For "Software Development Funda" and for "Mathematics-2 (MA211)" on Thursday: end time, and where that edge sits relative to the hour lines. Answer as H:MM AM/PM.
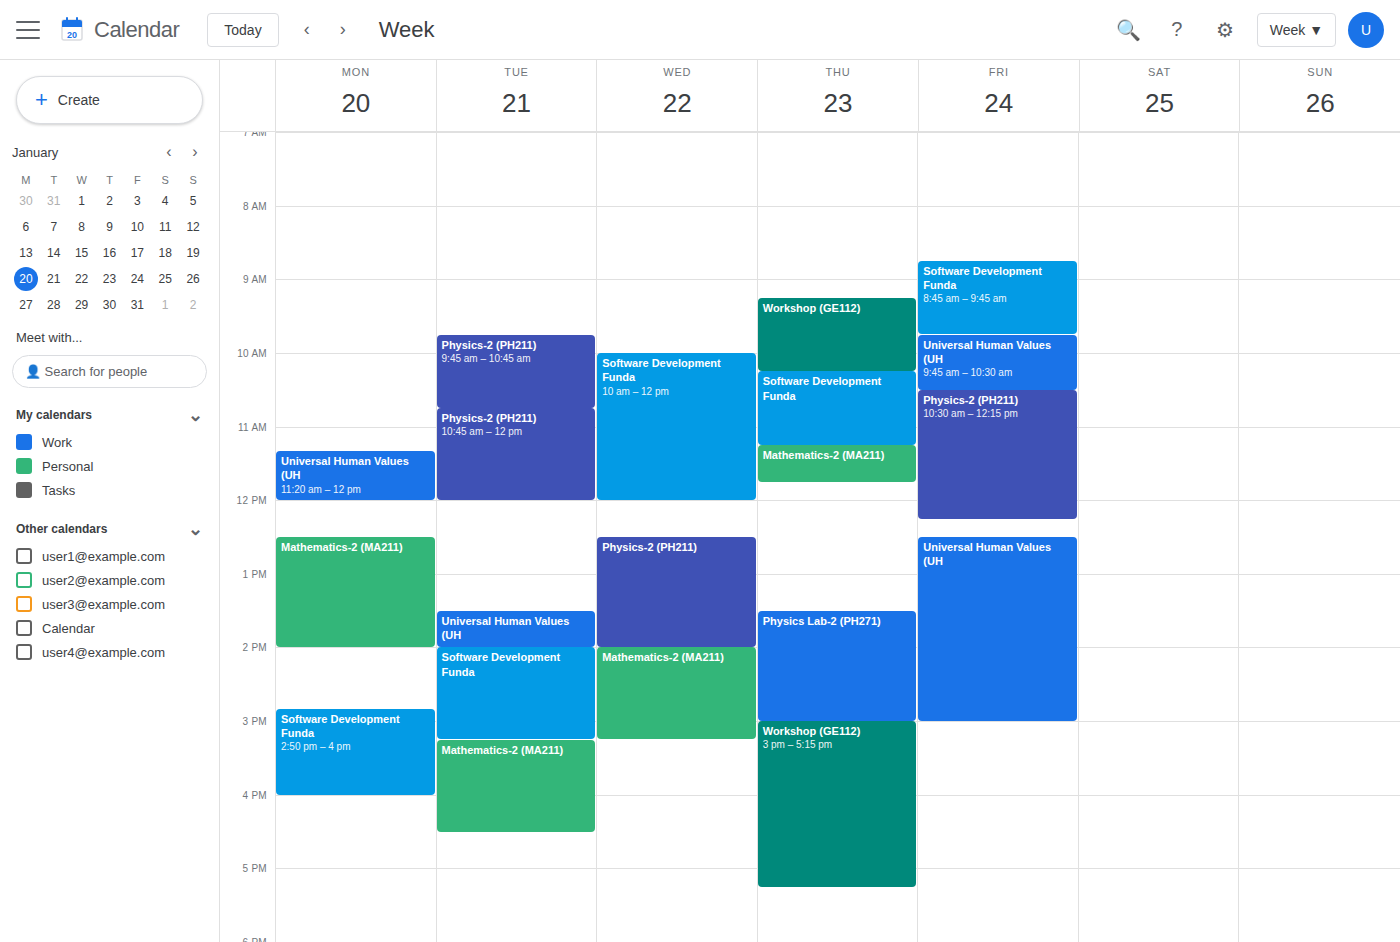
"Software Development Funda": 11:15 AM, neither: a quarter of the way from the 11 AM line to the 12 PM line. "Mathematics-2 (MA211)": 11:45 AM, neither: three quarters of the way from the 11 AM line to the 12 PM line.